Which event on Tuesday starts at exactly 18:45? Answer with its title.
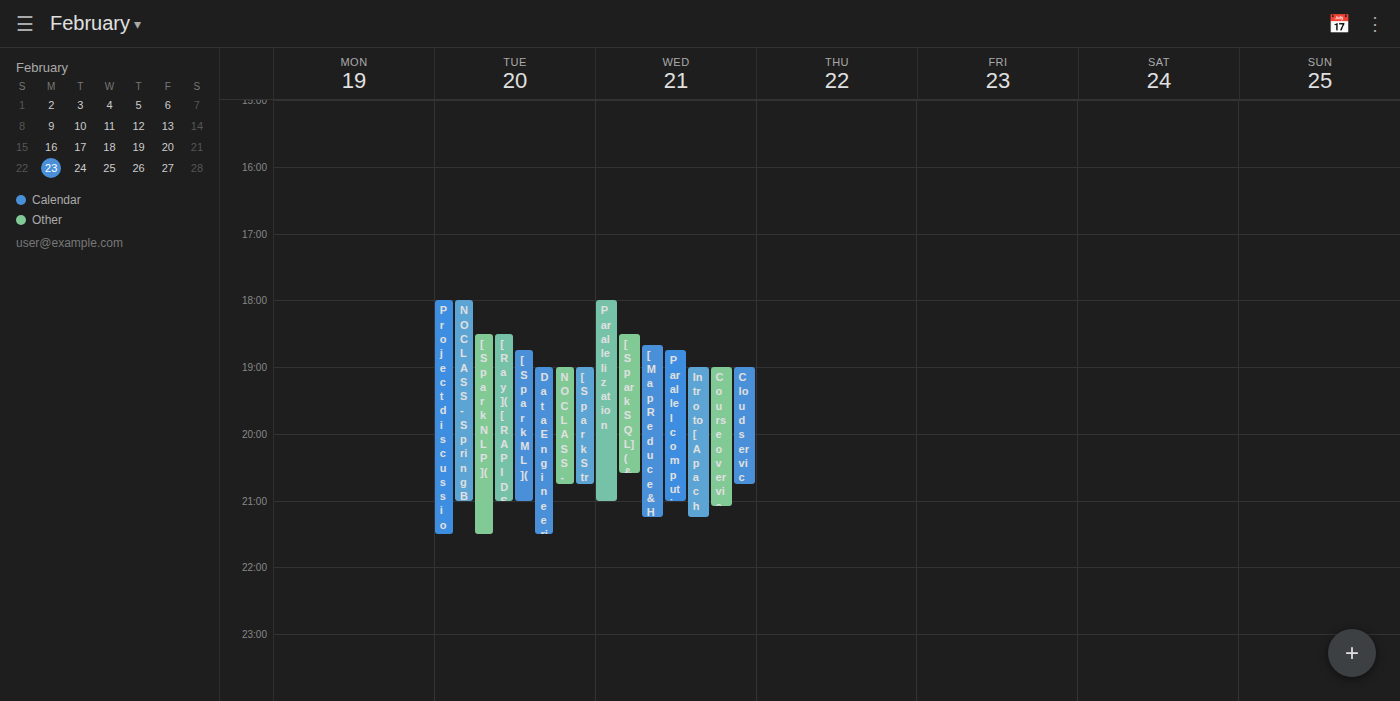
"[Spark ML]("